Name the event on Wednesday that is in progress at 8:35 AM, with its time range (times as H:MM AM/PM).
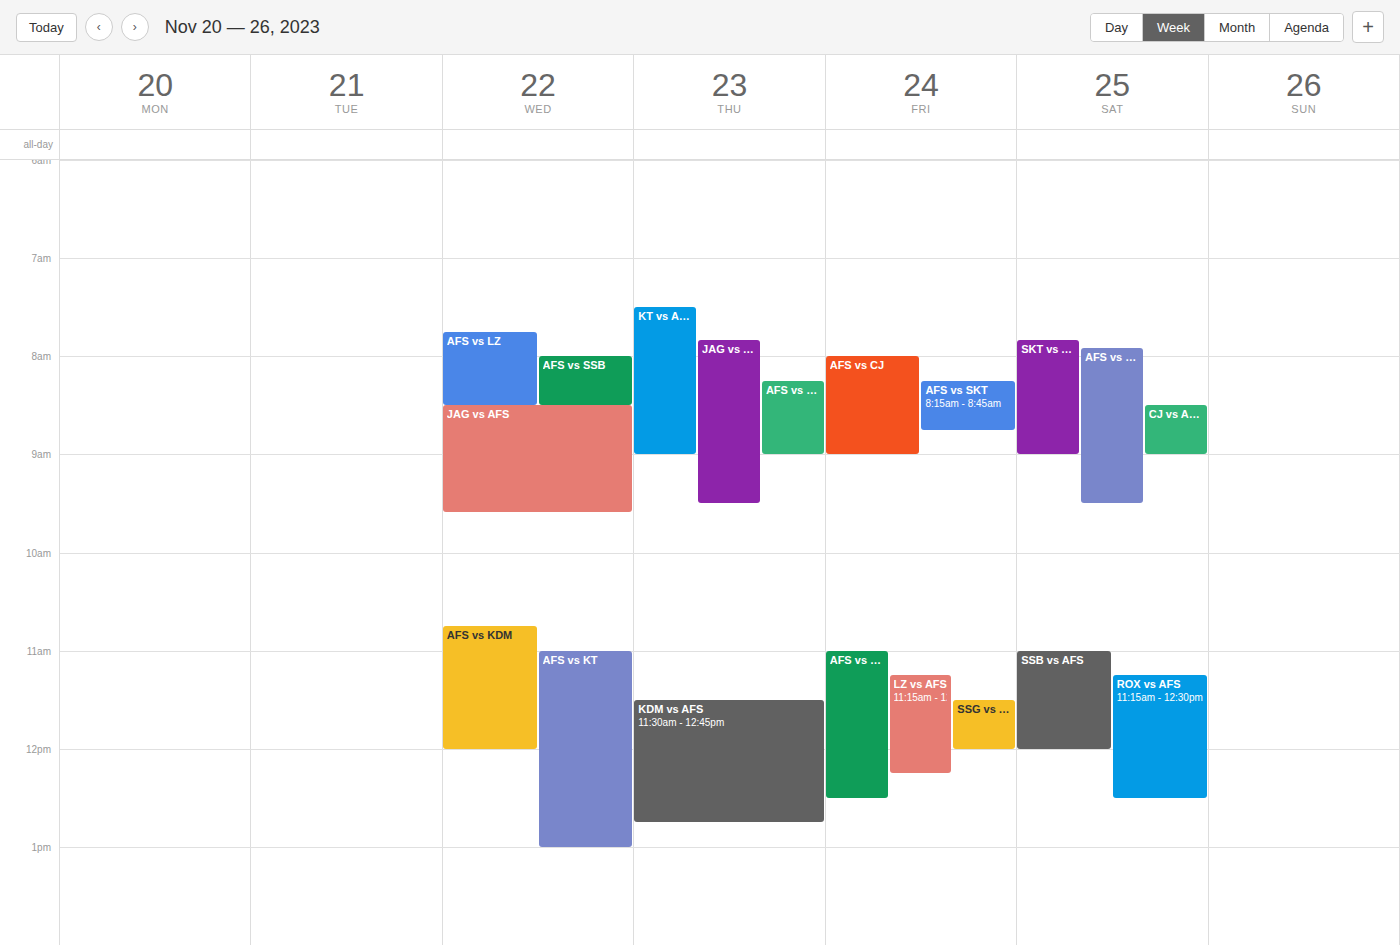
"JAG vs AFS", 8:30 AM to 9:35 AM